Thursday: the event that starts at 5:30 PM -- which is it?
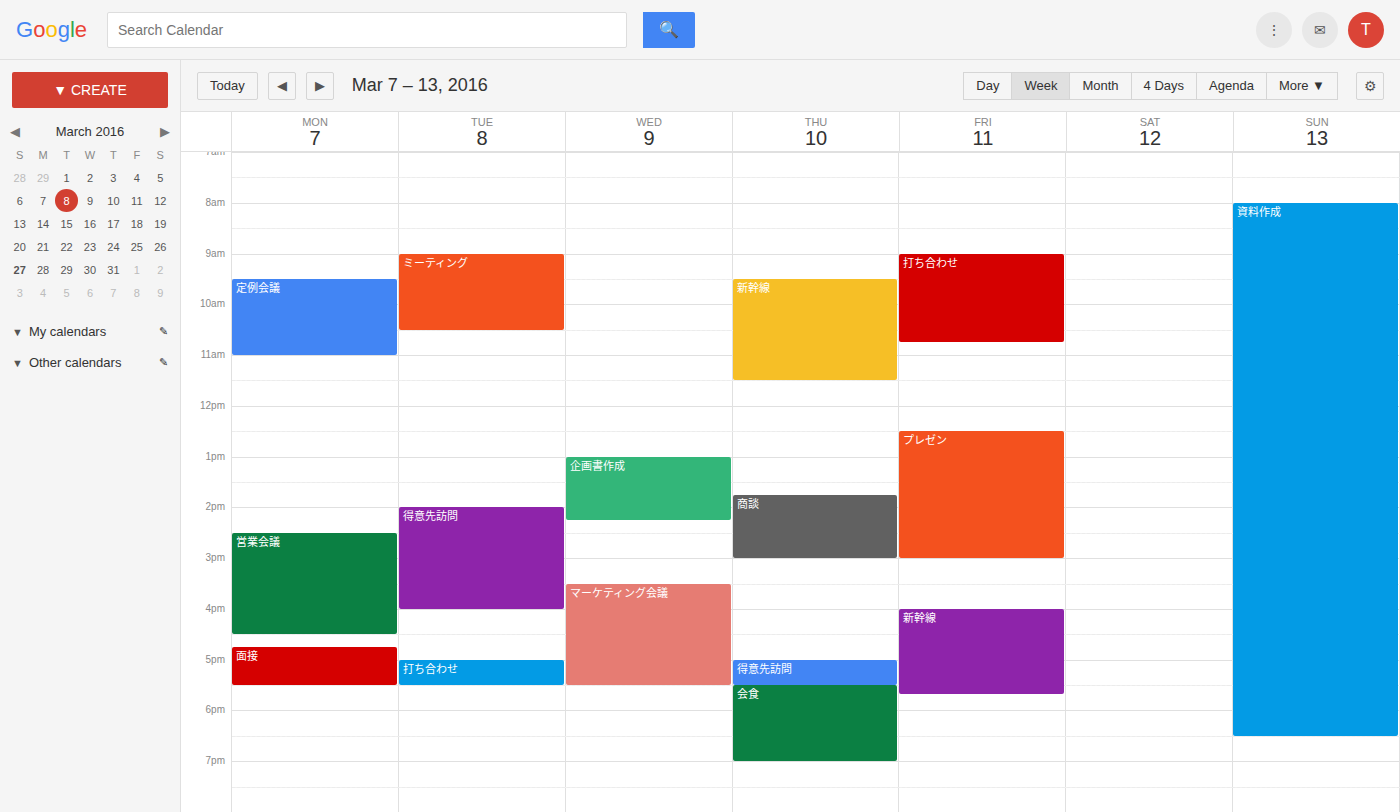
"会食"